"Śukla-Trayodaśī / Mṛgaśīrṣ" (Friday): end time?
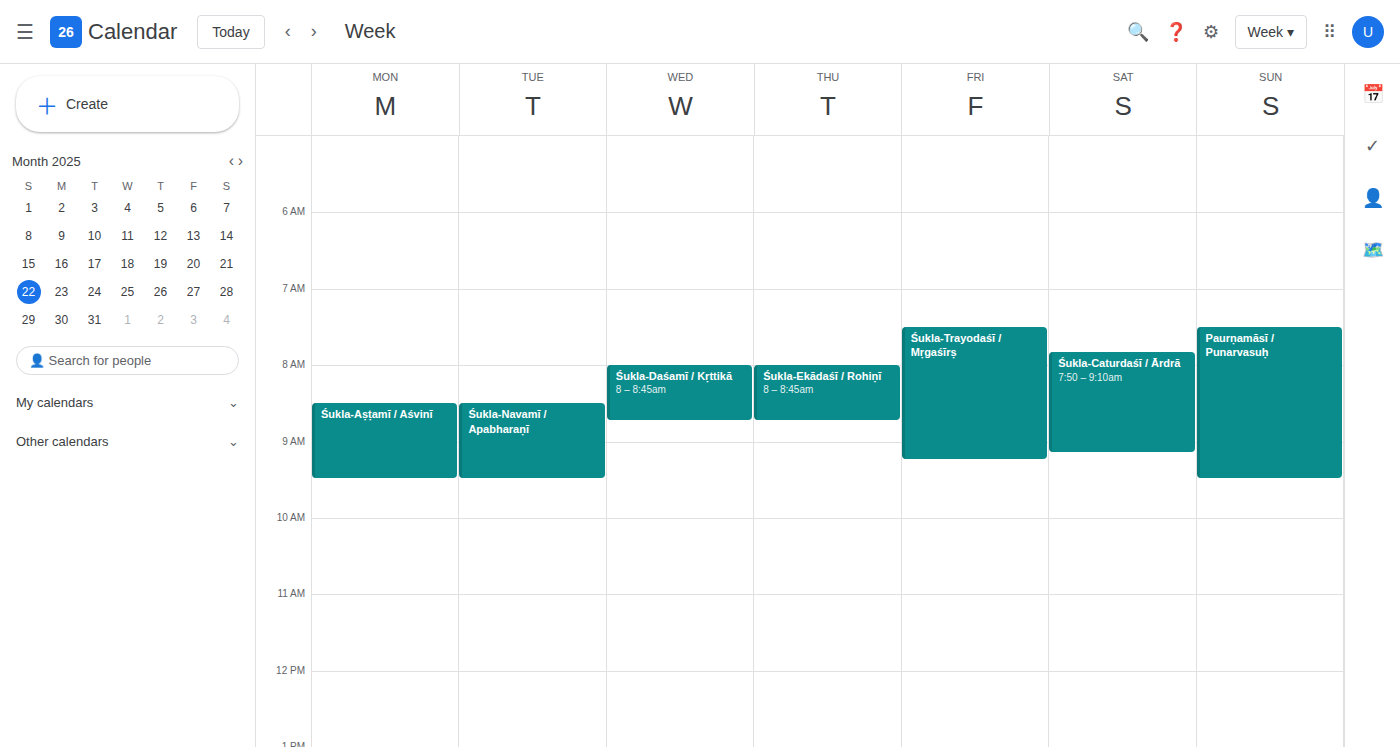
9:15 AM